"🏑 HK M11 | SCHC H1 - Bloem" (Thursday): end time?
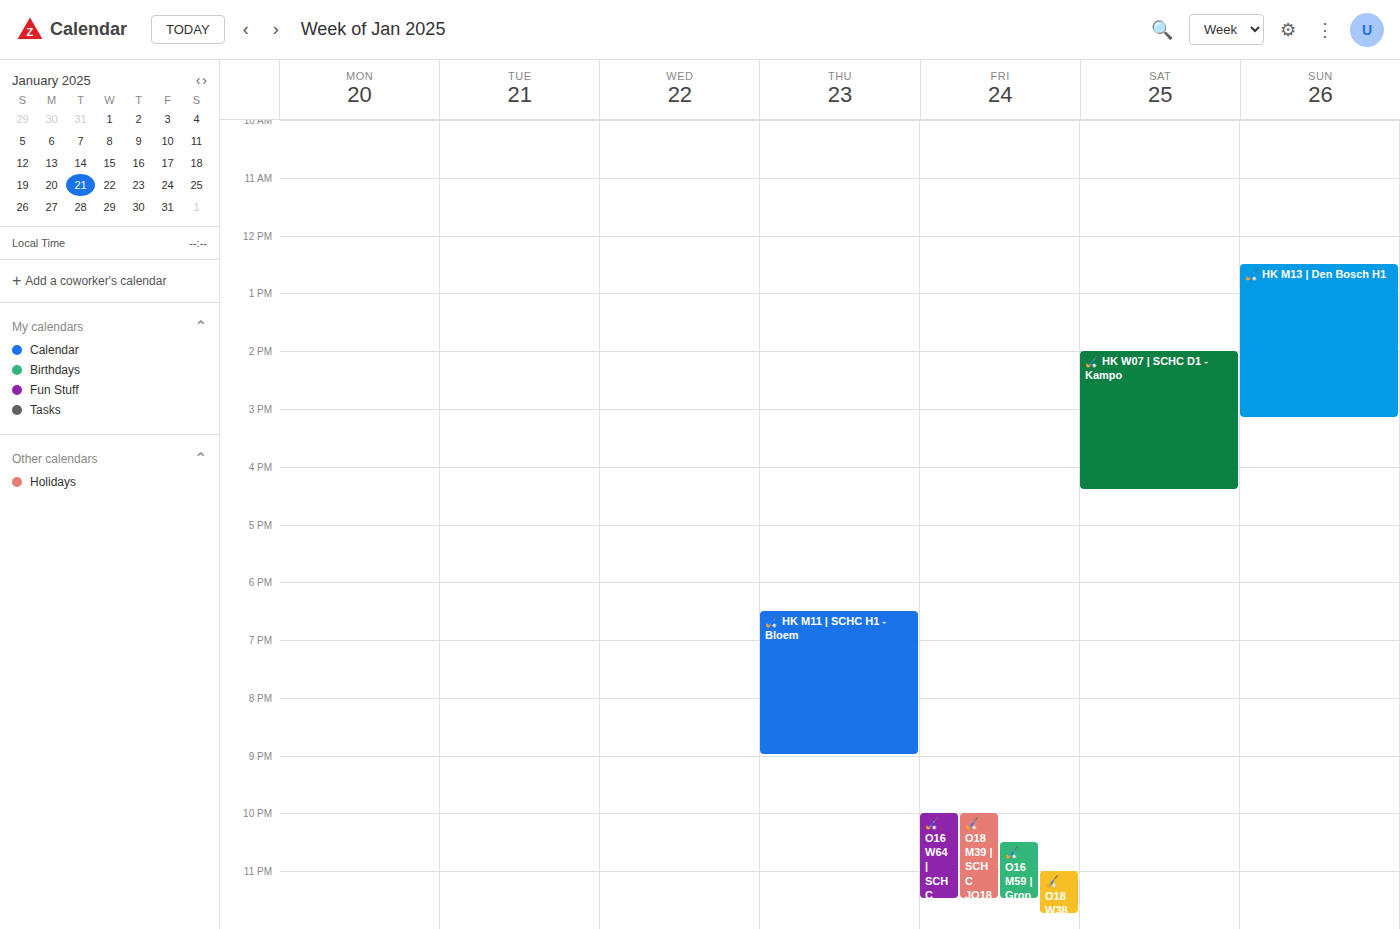
9:00 PM